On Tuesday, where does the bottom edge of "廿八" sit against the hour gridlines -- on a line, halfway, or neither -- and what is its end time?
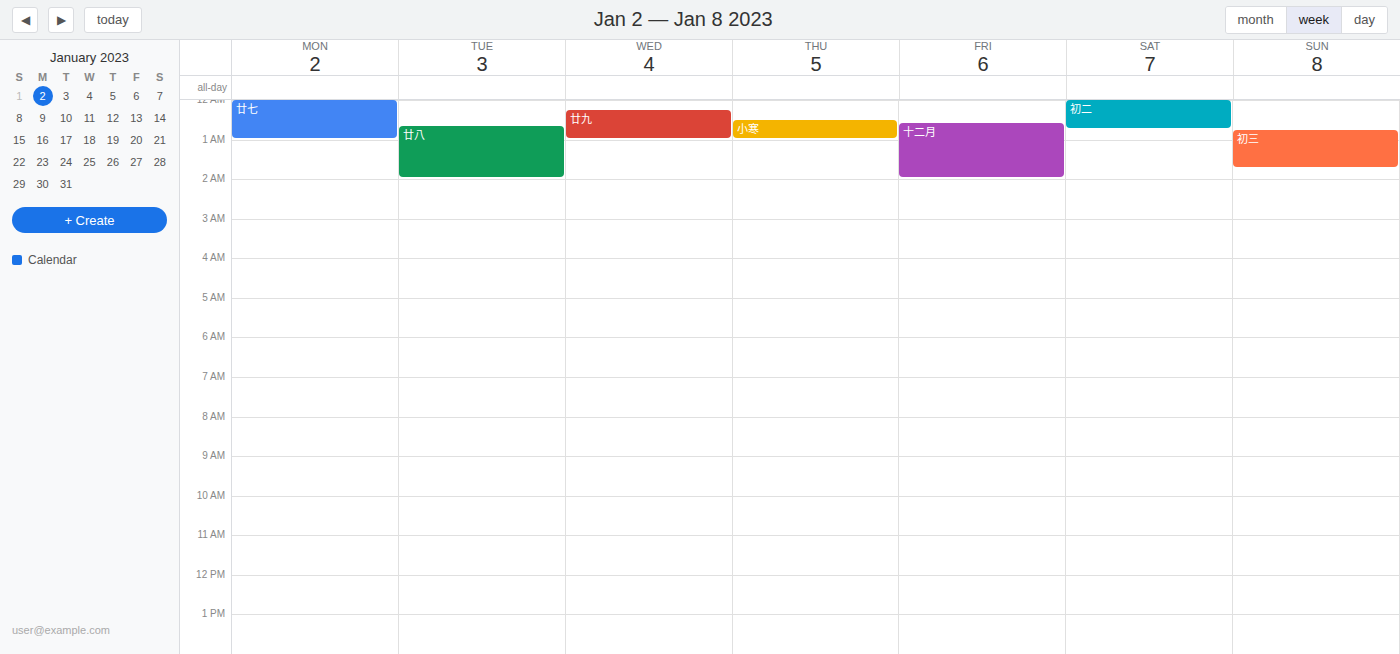
2:00 AM -- exactly on the 2 AM line.